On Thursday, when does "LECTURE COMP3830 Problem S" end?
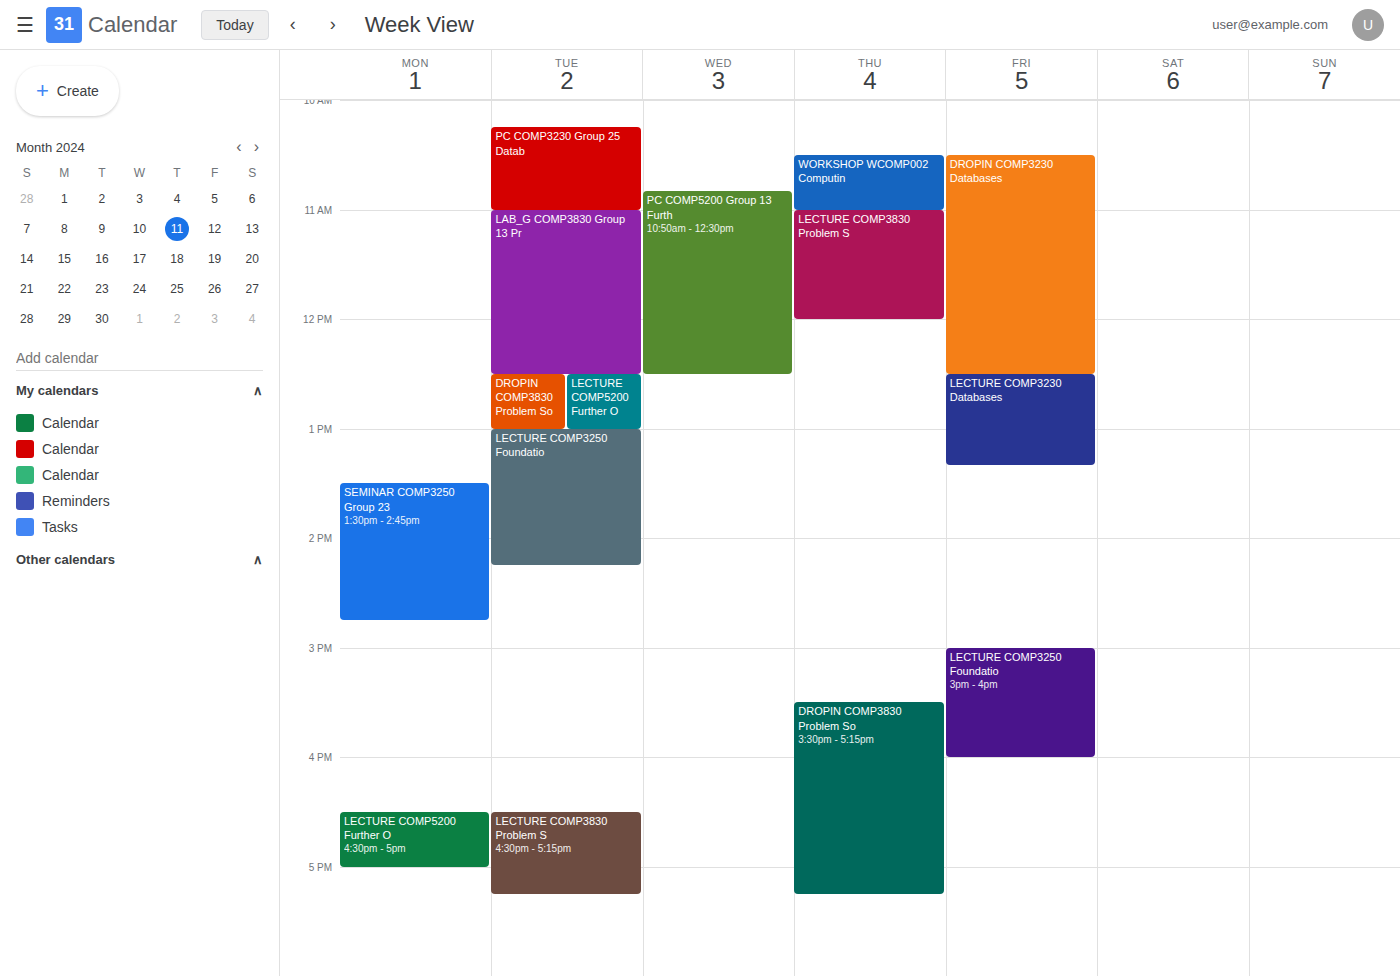
12:00